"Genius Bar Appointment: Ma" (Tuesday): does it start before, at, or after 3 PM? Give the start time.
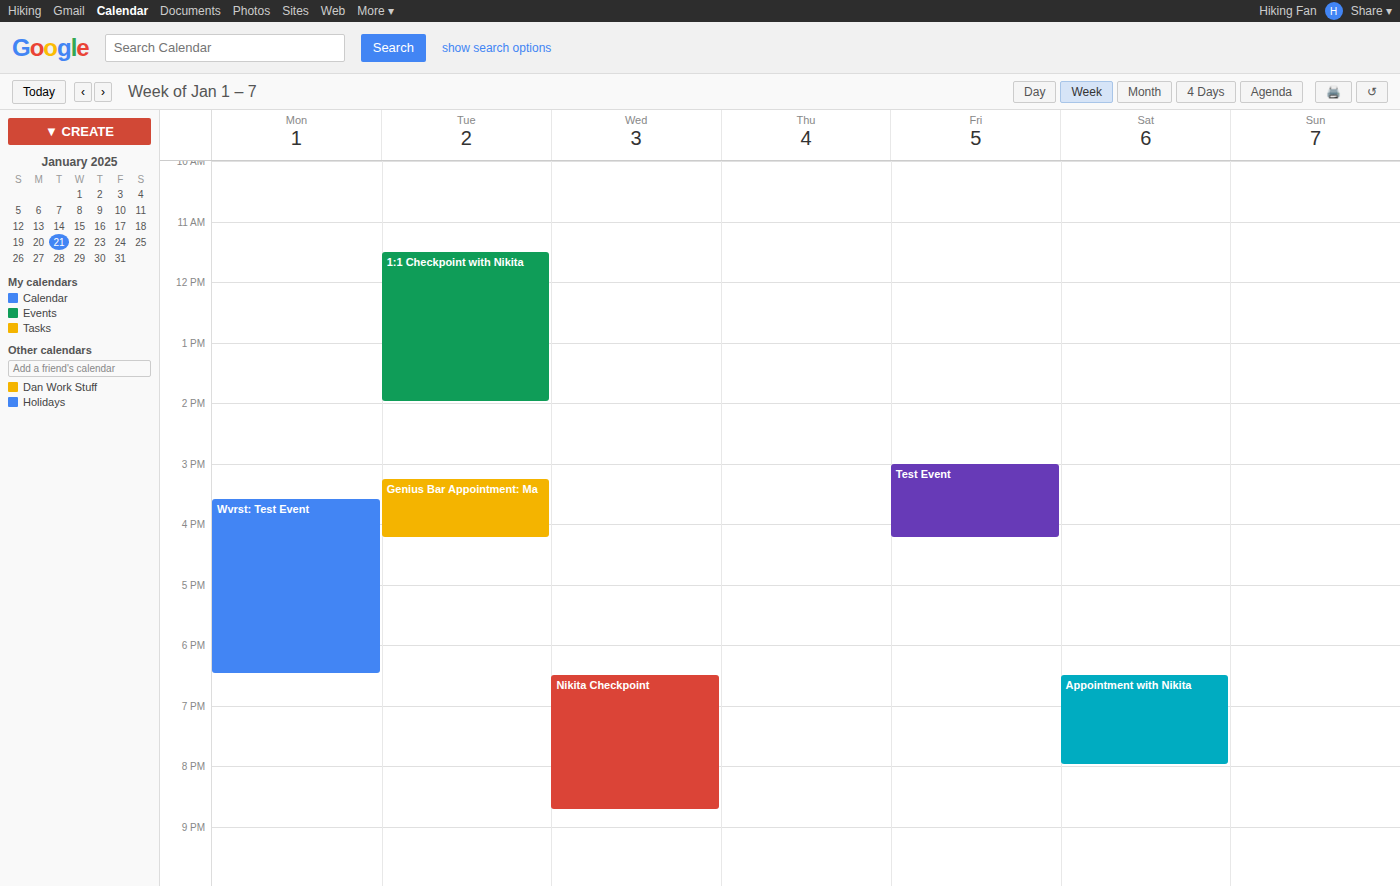
3:15 PM -- after 3 PM, 15 minutes below the 3 PM line.